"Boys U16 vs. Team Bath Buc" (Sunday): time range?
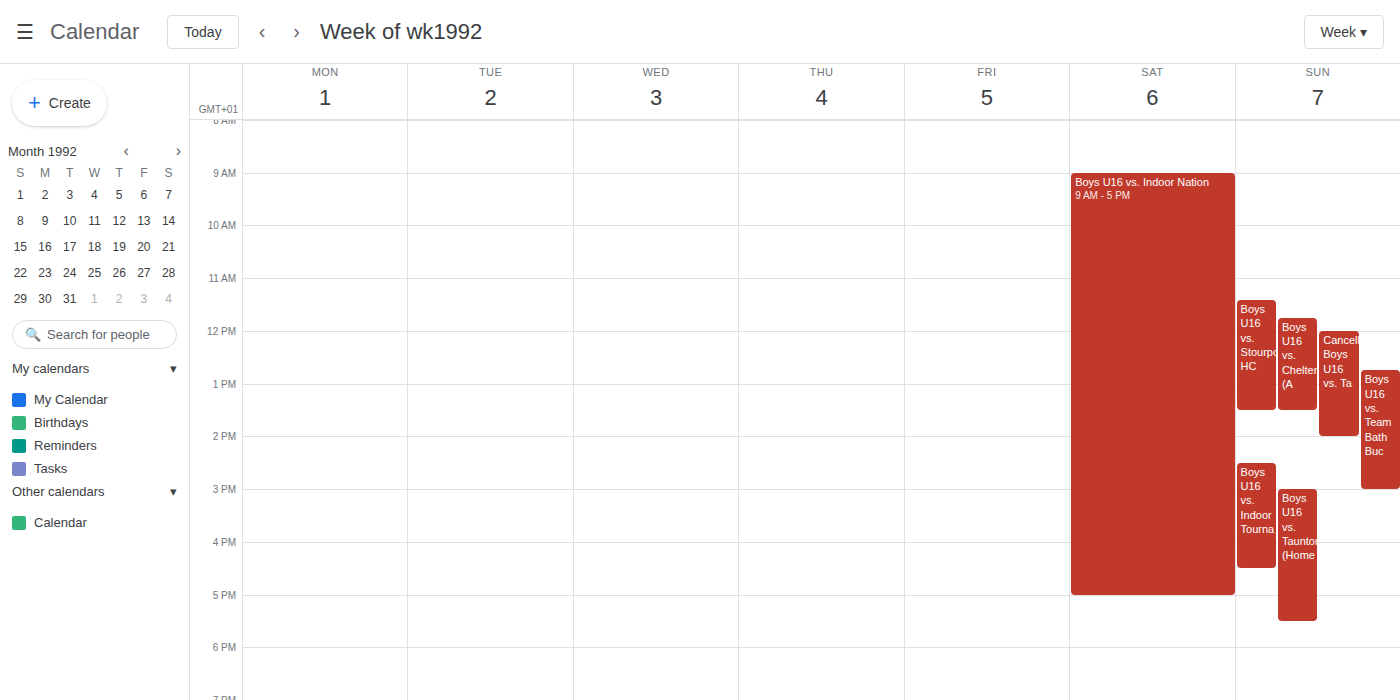
12:45 PM to 3:00 PM